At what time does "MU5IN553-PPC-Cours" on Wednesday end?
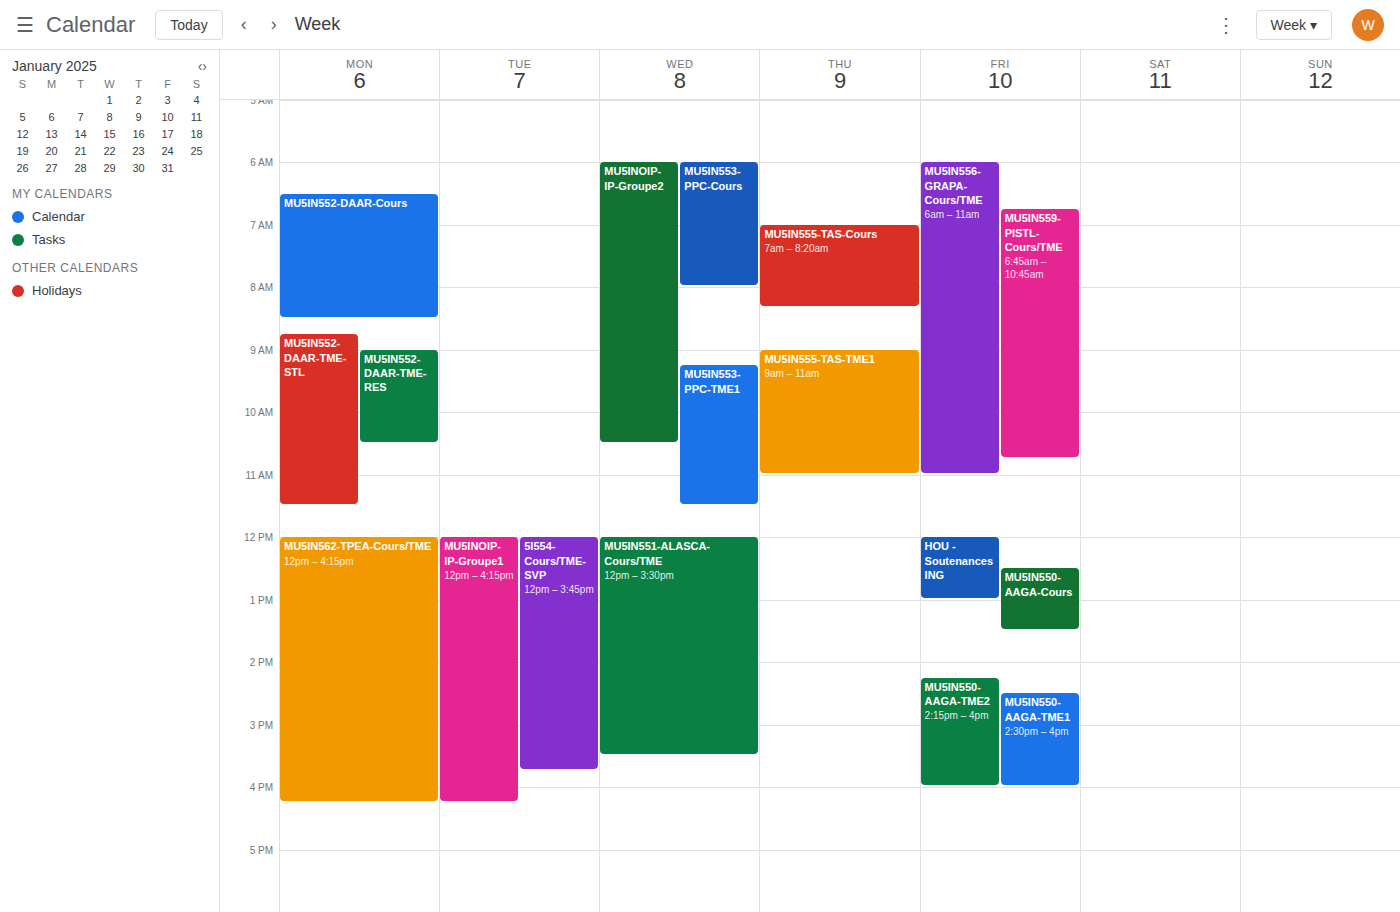
08:00